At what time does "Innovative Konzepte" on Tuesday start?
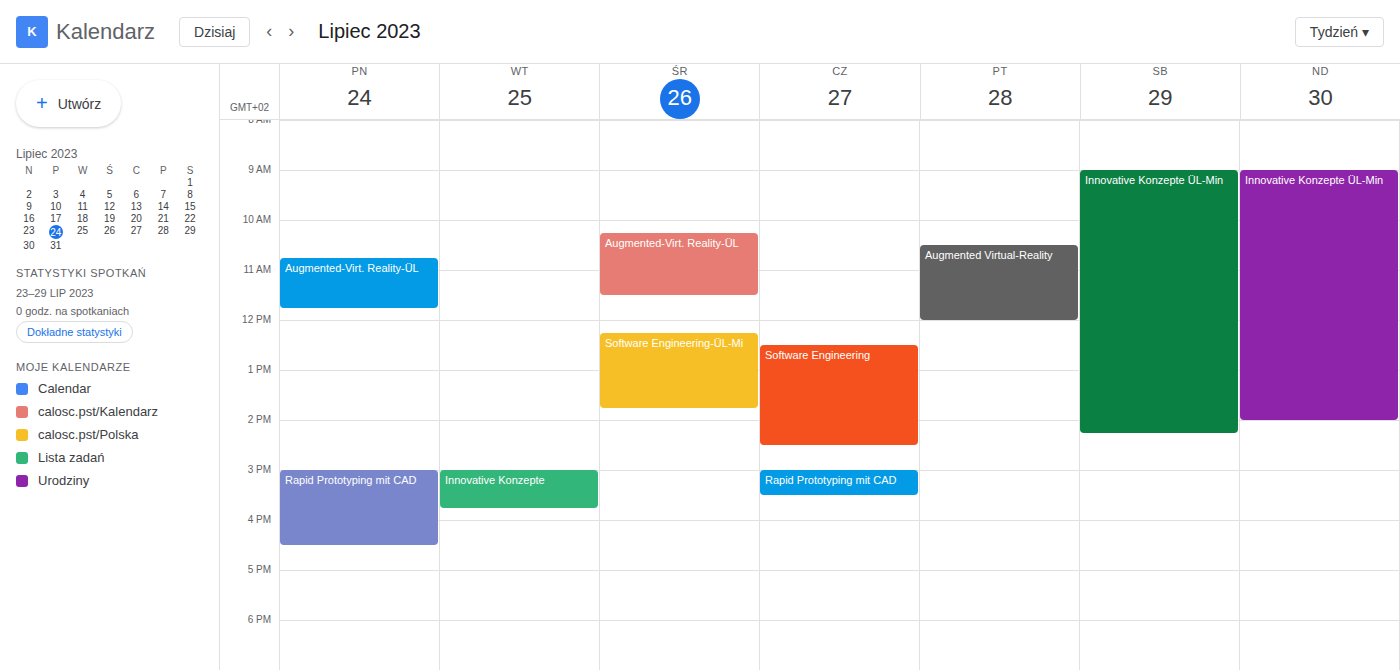
3:00 PM